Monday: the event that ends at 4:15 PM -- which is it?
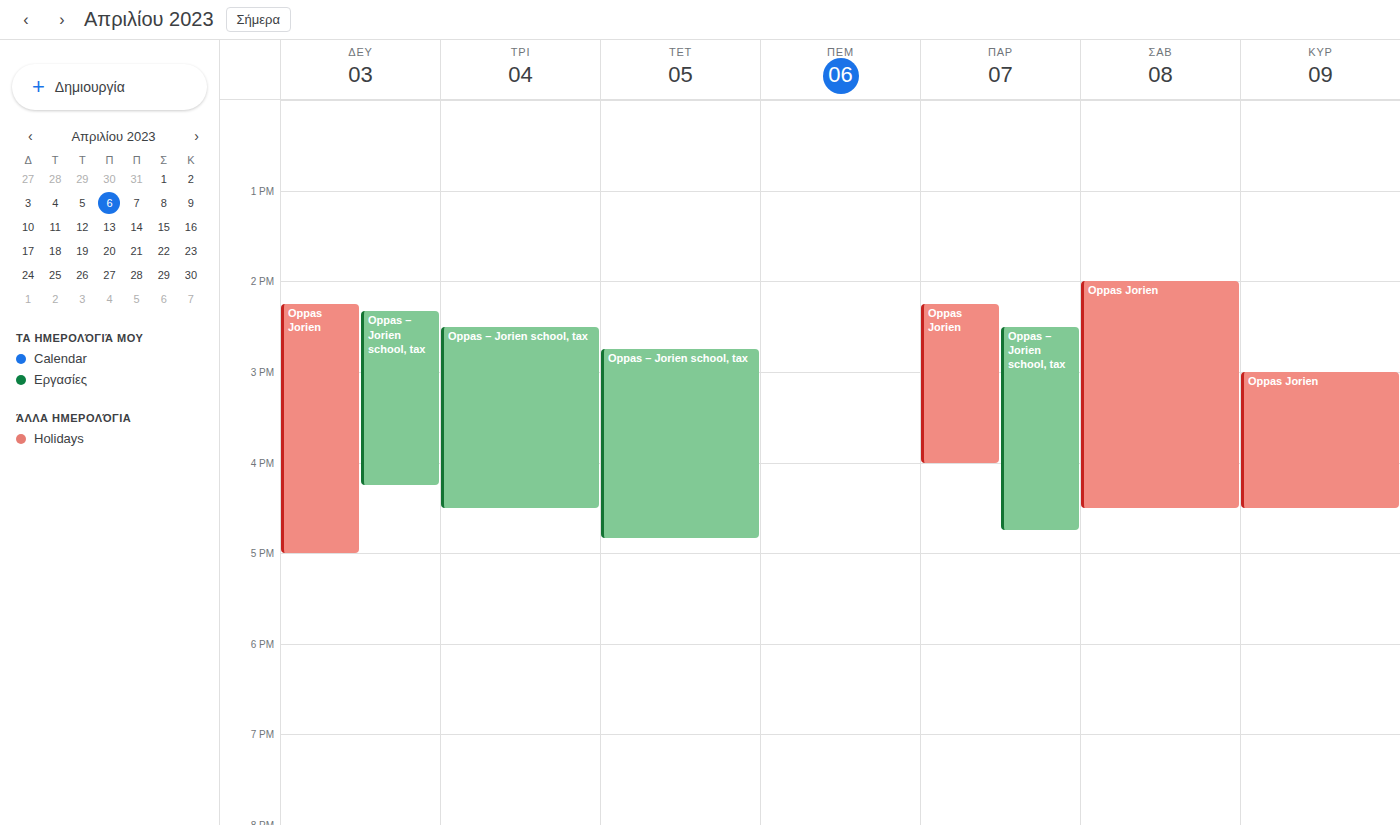
"Oppas – Jorien school, tax"